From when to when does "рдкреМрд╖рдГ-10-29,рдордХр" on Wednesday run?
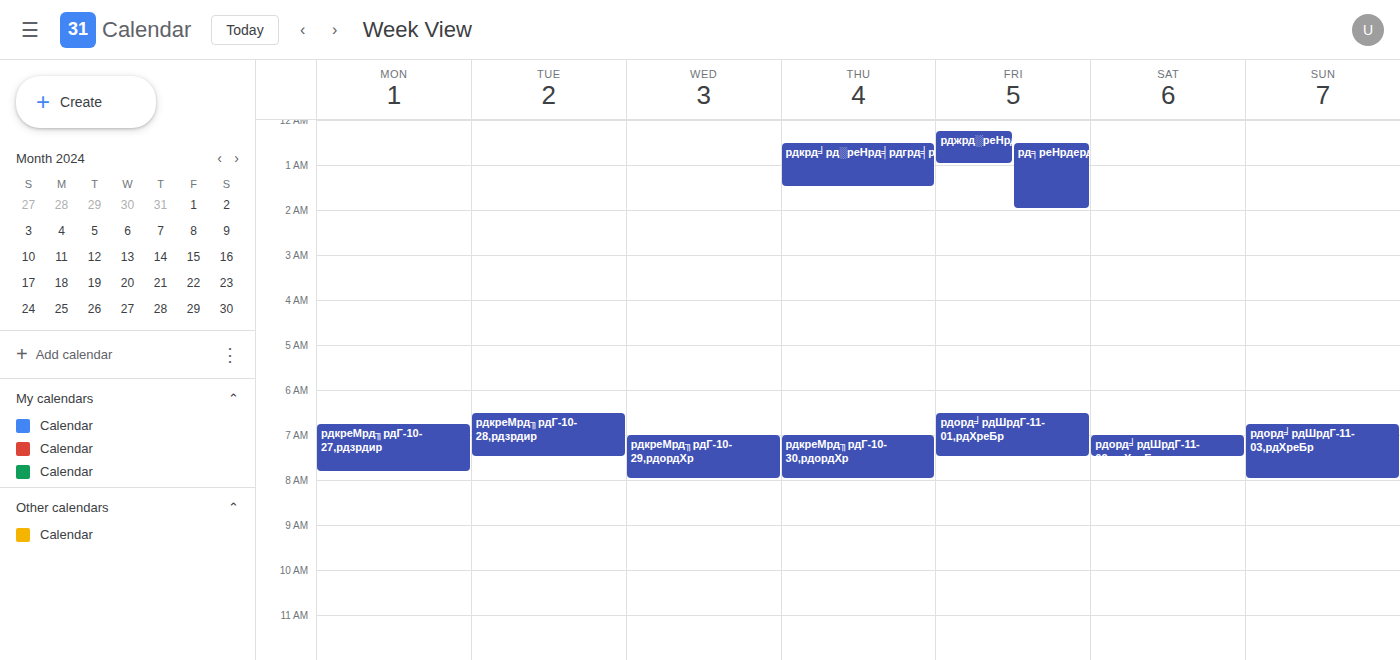
7:00 AM to 8:00 AM